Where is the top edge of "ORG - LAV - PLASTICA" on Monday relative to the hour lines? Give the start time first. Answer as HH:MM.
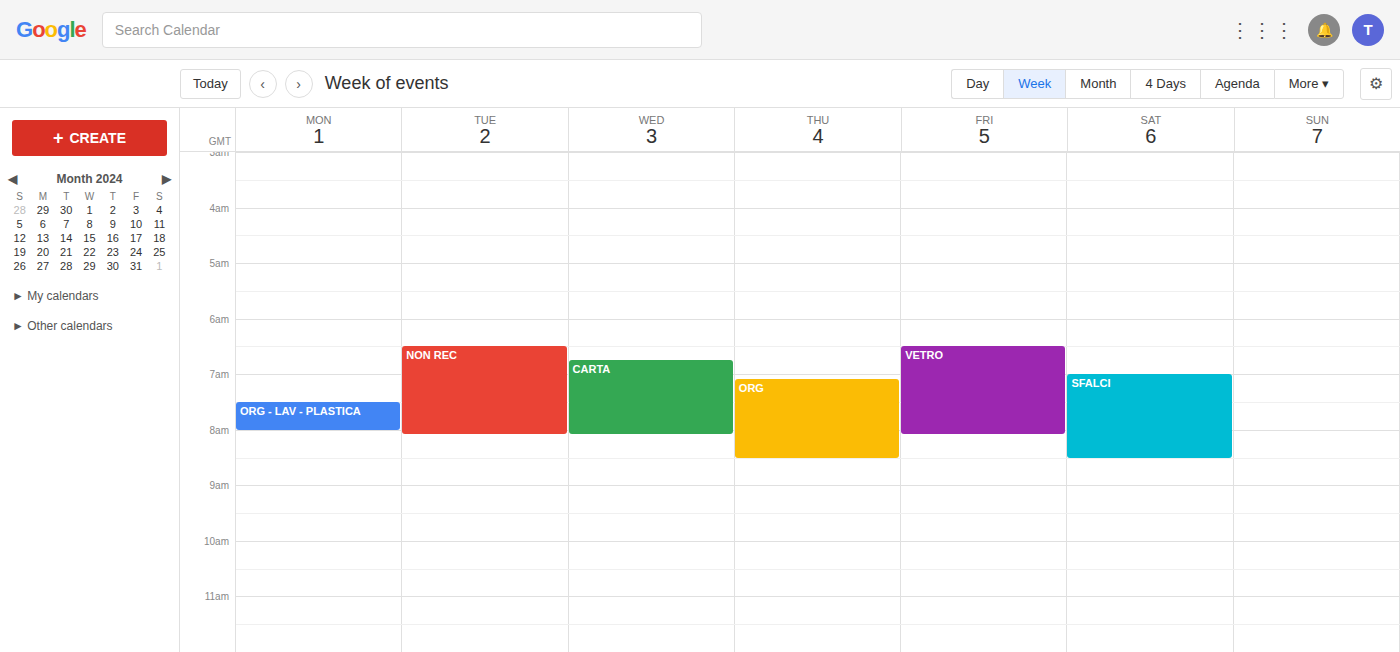
07:30 -- halfway between the 07:00 and 08:00 lines.